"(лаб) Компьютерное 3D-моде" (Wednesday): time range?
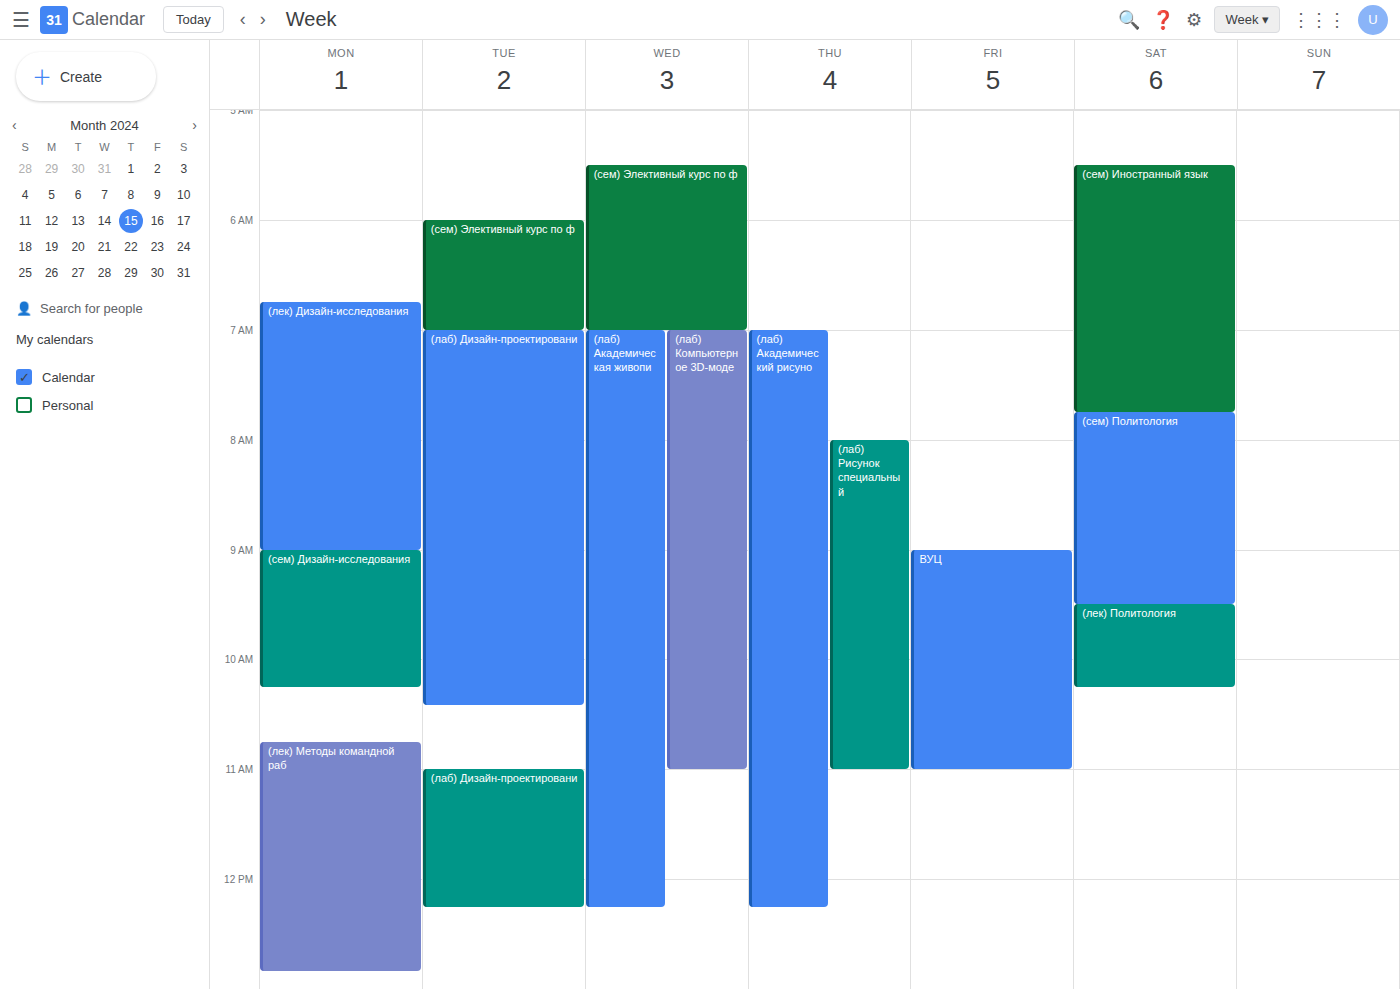
7:00 AM to 11:00 AM